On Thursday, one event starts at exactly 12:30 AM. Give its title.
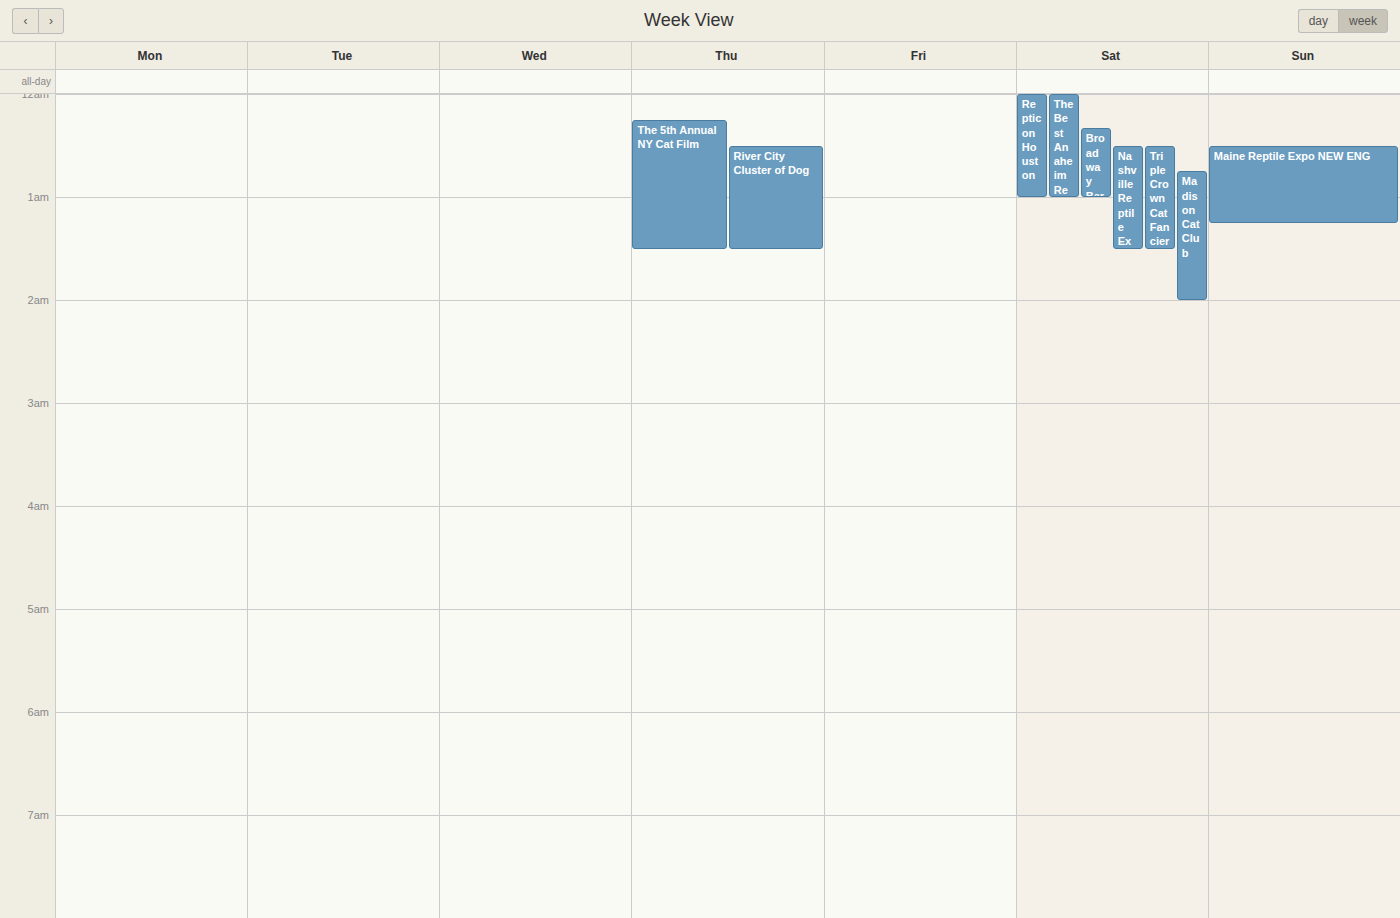
"River City Cluster of Dog"